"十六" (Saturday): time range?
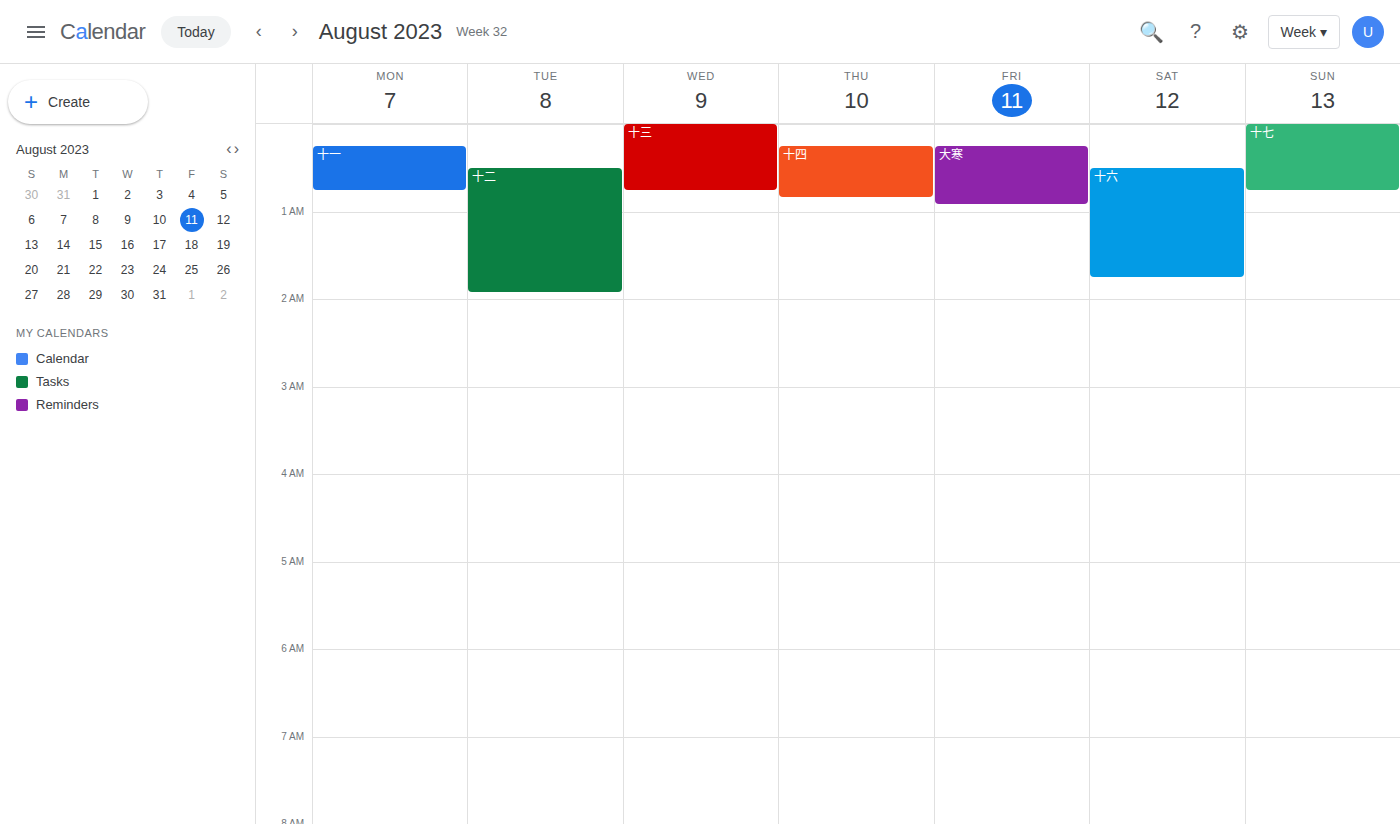
12:30 AM to 1:45 AM